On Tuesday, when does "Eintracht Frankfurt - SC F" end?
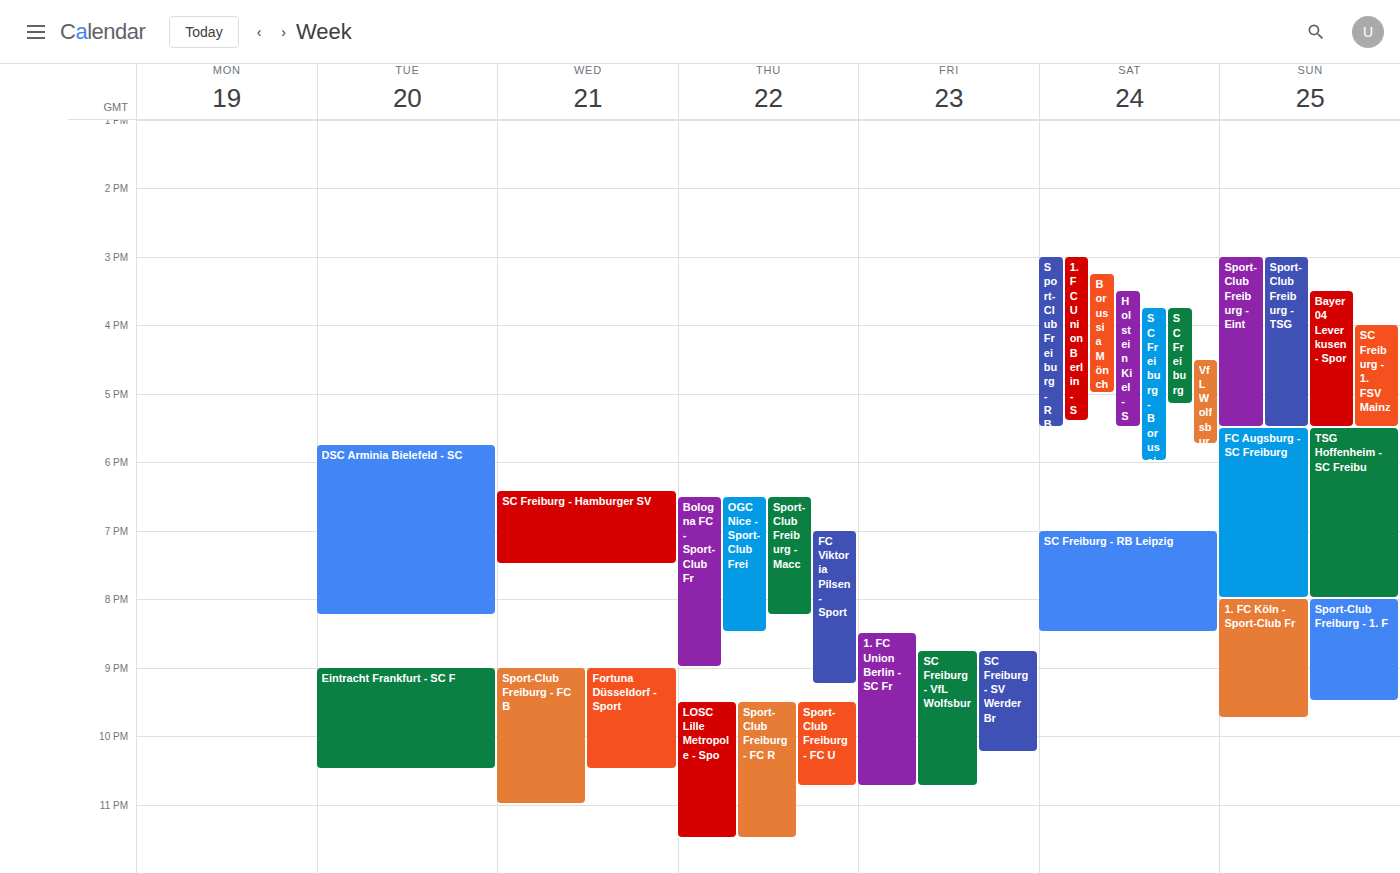
10:30 PM